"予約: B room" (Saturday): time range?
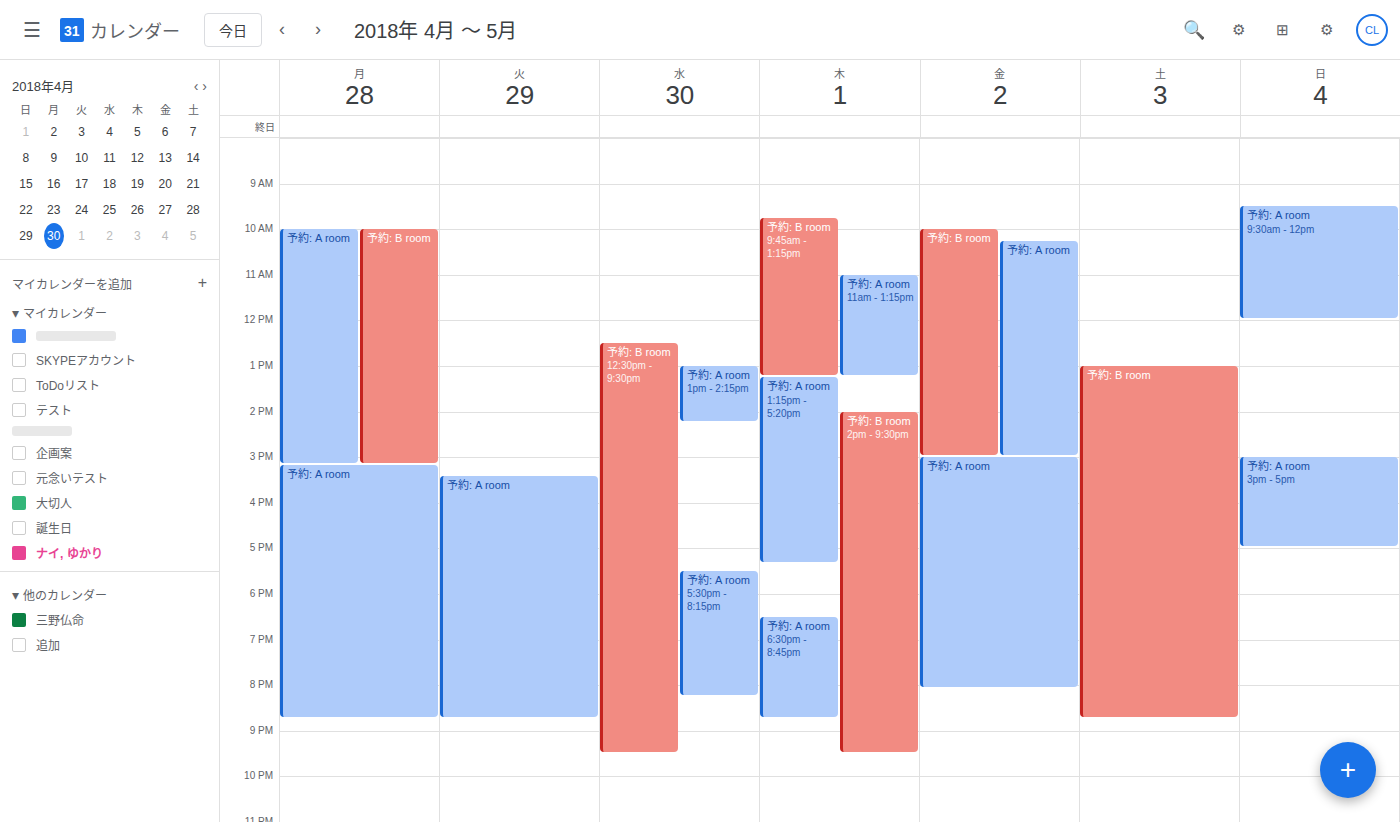
1:00 PM to 8:45 PM